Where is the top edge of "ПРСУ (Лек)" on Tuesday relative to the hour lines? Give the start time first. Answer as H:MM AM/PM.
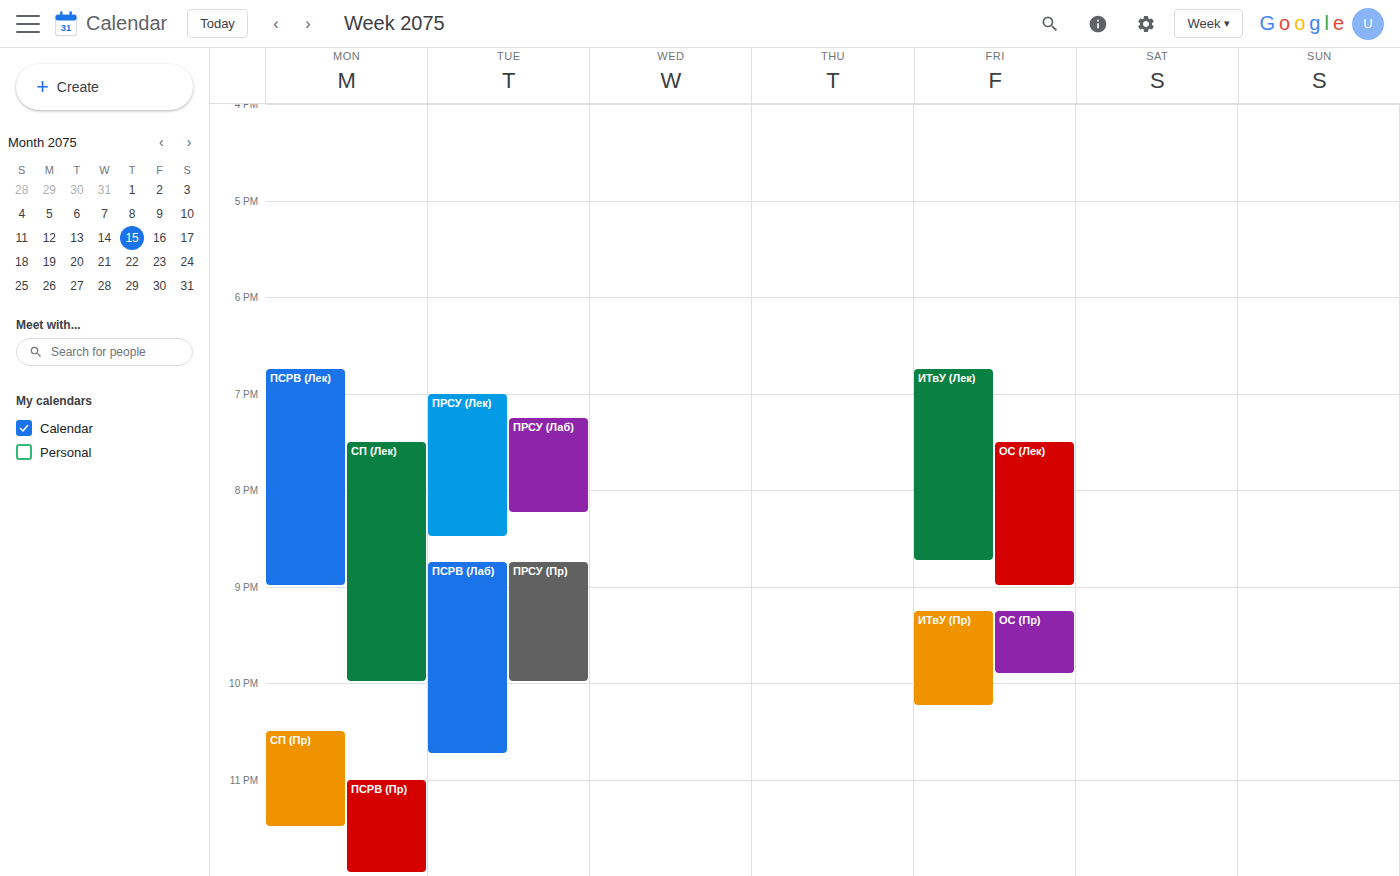
7:00 PM -- exactly on the 7 PM line.